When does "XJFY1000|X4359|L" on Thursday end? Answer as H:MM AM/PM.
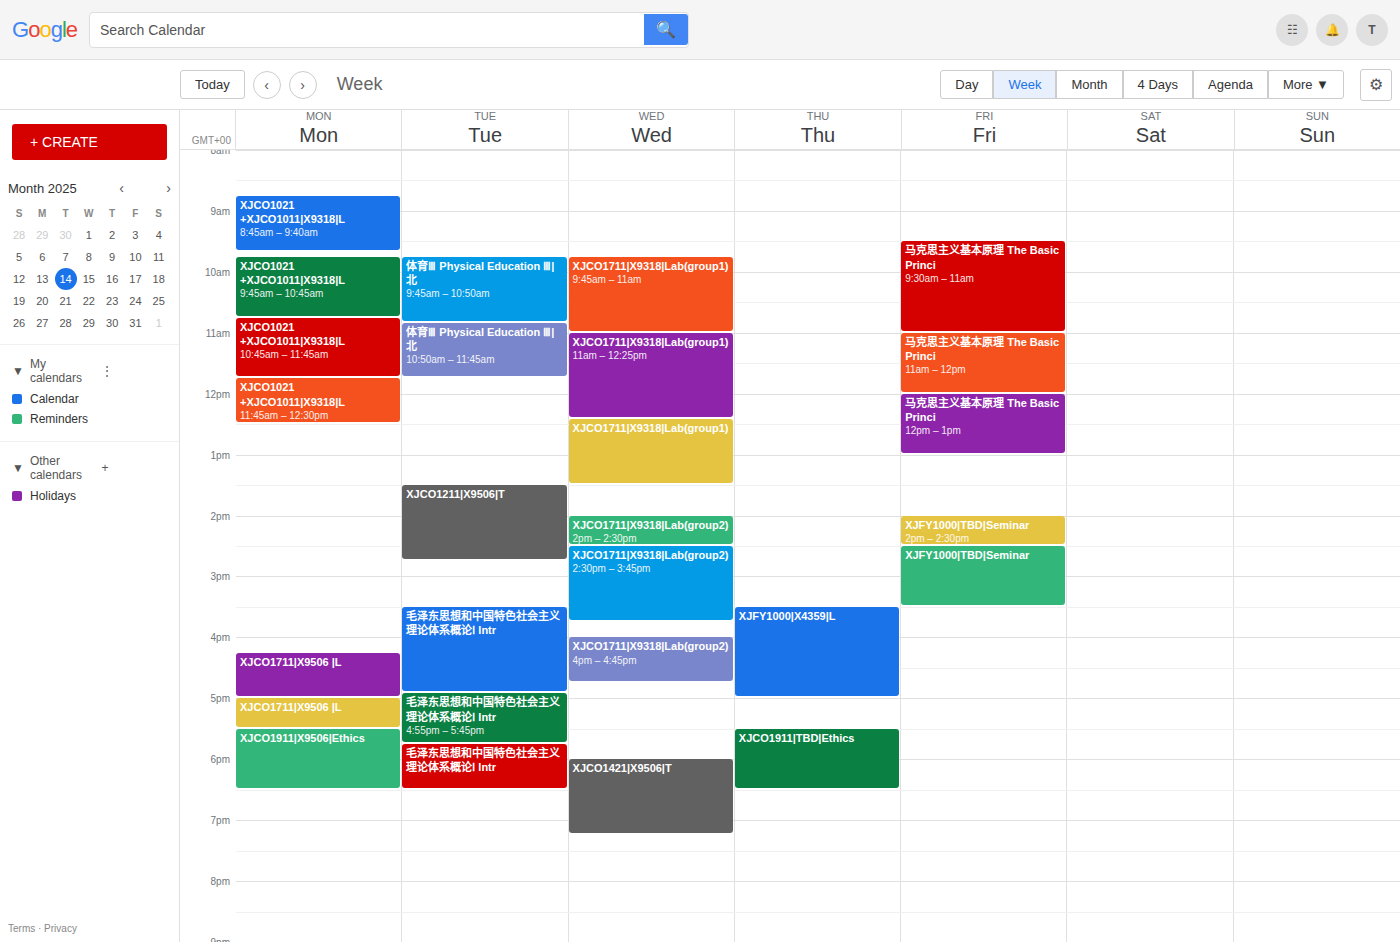
5:00 PM